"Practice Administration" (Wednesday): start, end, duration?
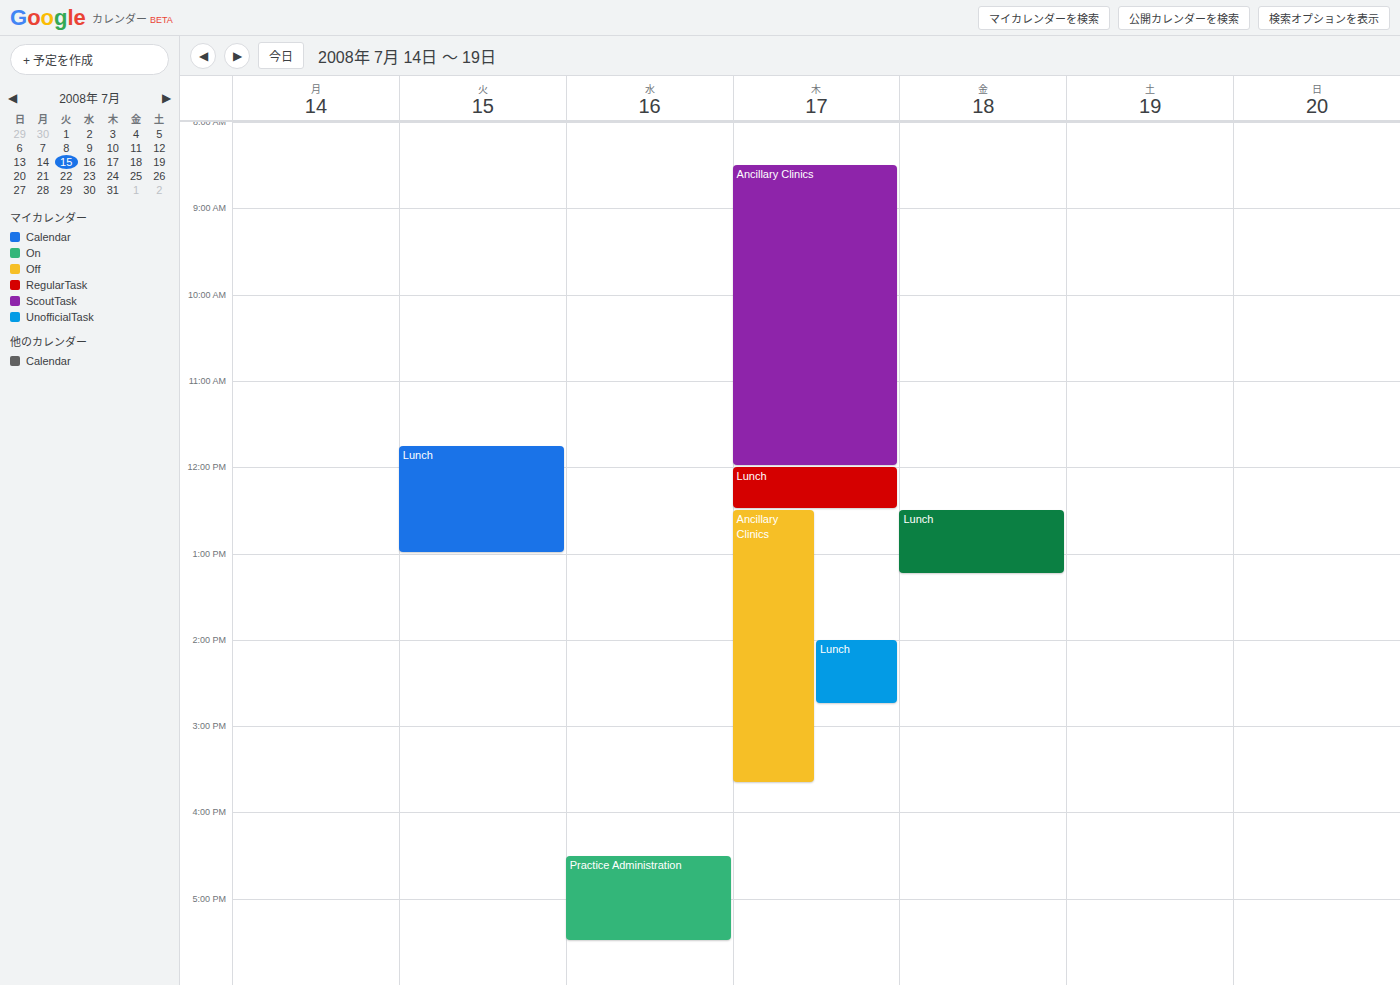
4:30 PM to 5:30 PM, 1 hour